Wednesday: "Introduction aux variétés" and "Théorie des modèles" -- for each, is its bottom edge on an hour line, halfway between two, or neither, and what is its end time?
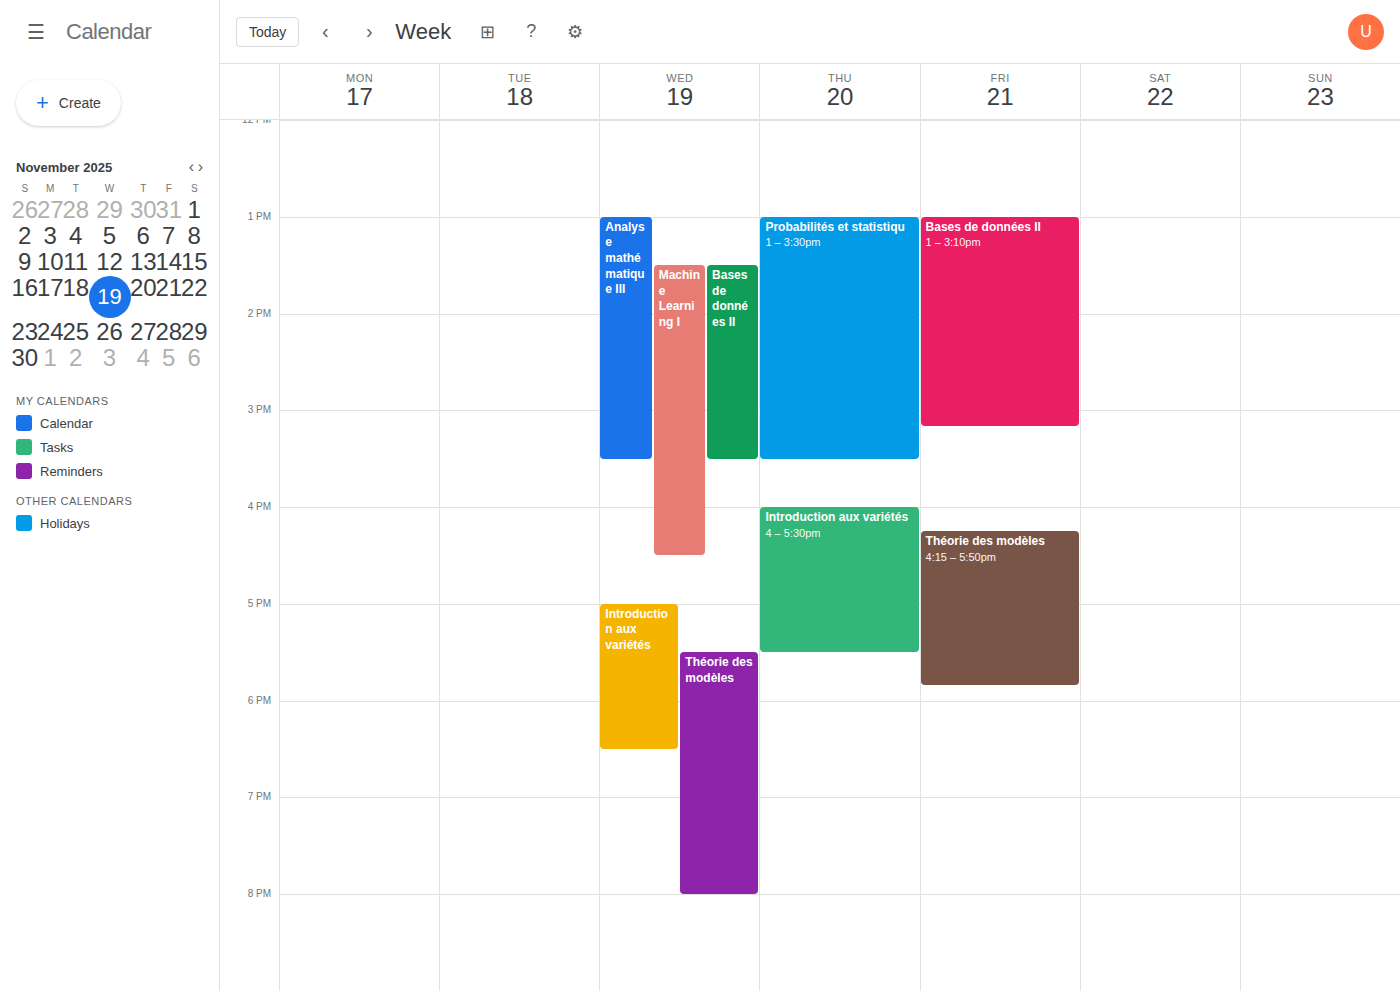
"Introduction aux variétés": 6:30 PM, halfway between the 6 PM and 7 PM lines. "Théorie des modèles": 8:00 PM, exactly on the 8 PM line.